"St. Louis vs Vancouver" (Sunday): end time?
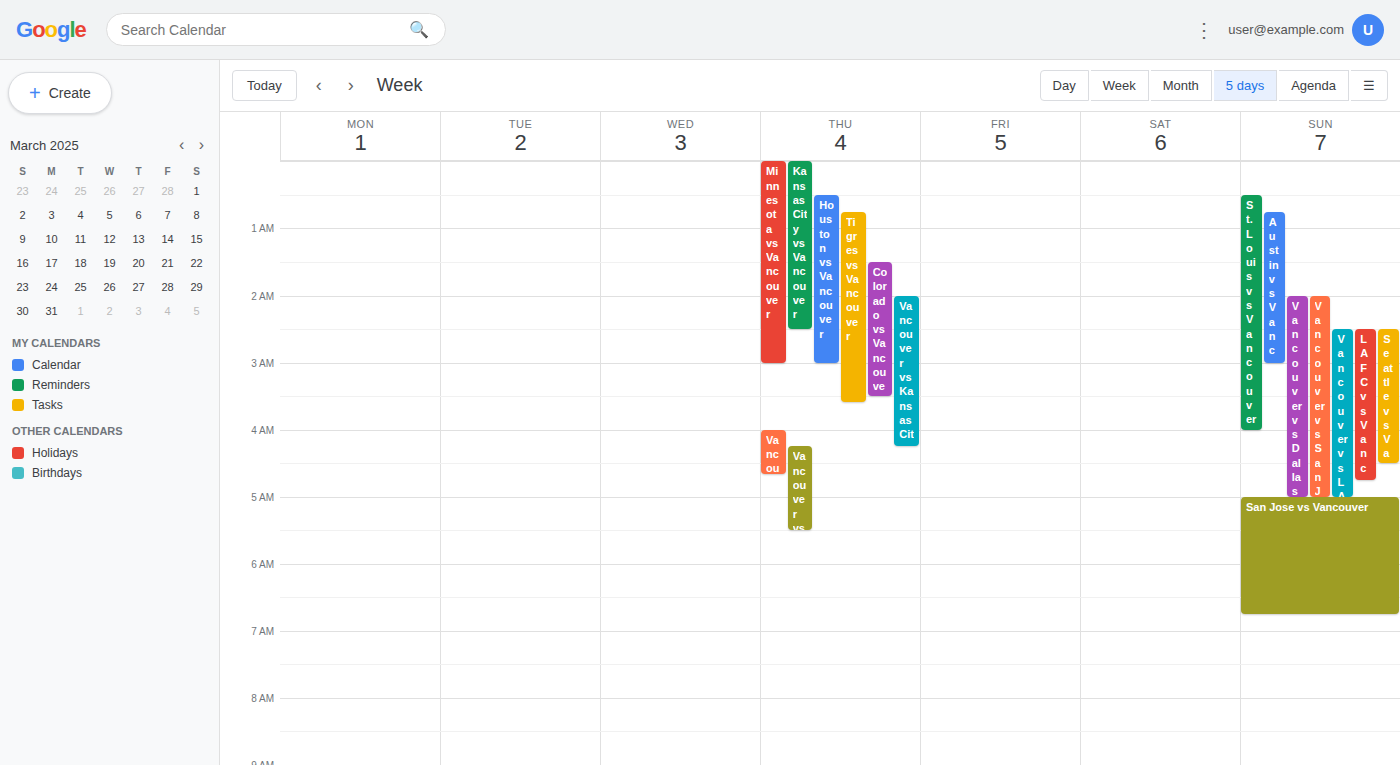
4:00 AM